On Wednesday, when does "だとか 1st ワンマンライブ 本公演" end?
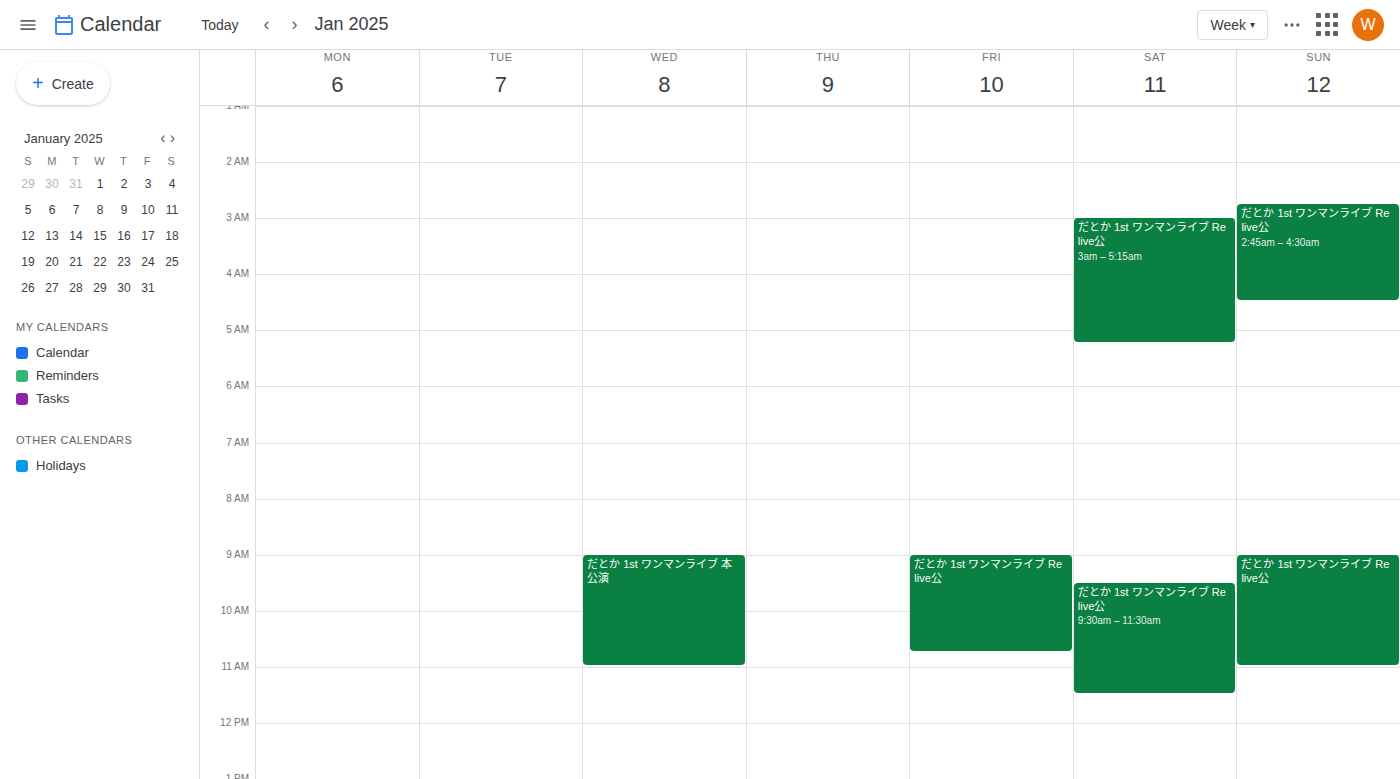
11:00 AM